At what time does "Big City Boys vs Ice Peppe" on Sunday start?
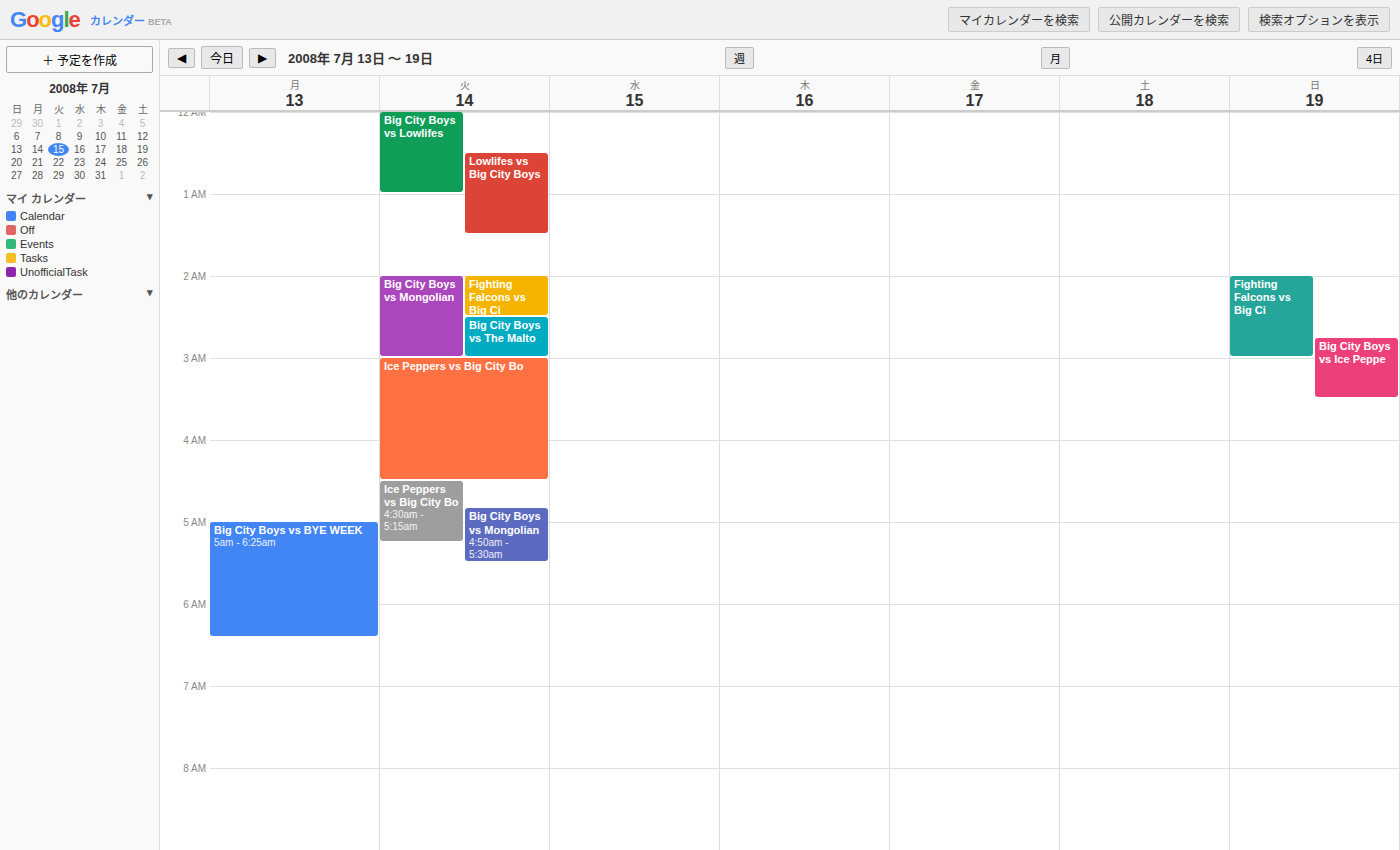
2:45 AM